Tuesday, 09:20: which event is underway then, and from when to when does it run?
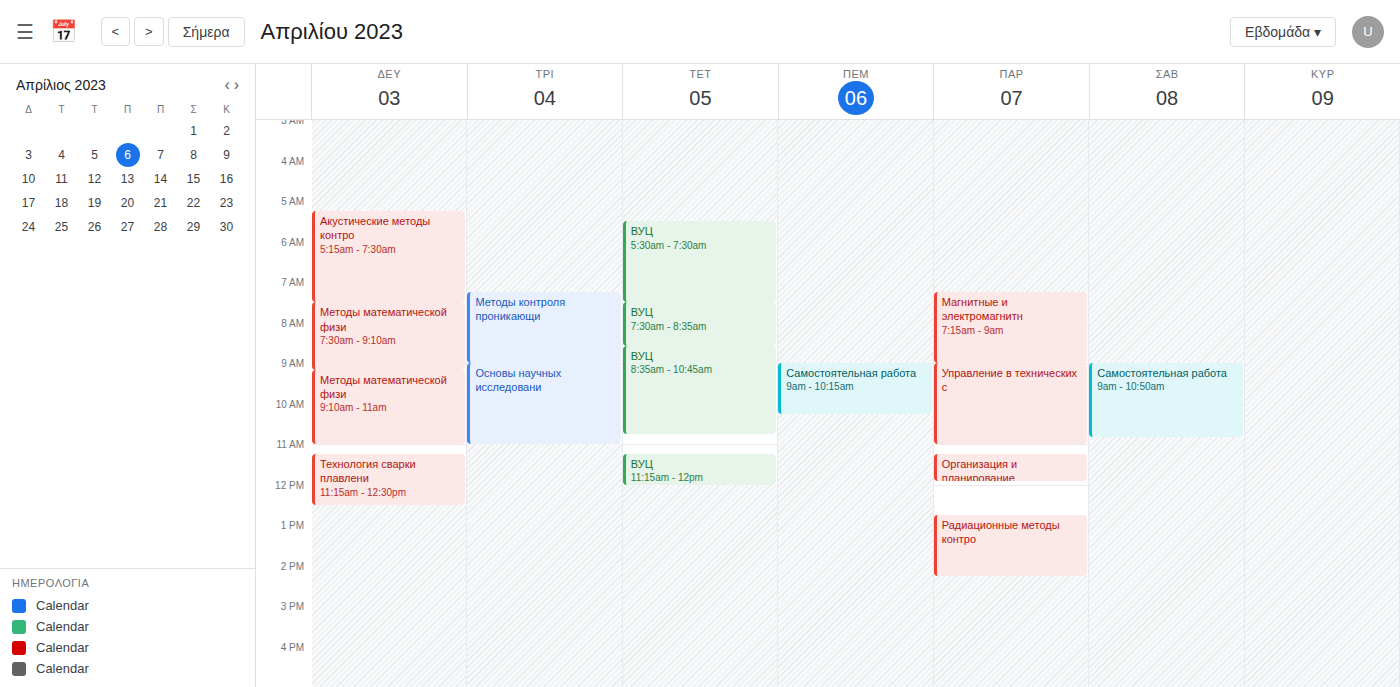
"Основы научных исследовани", 09:00 to 11:00